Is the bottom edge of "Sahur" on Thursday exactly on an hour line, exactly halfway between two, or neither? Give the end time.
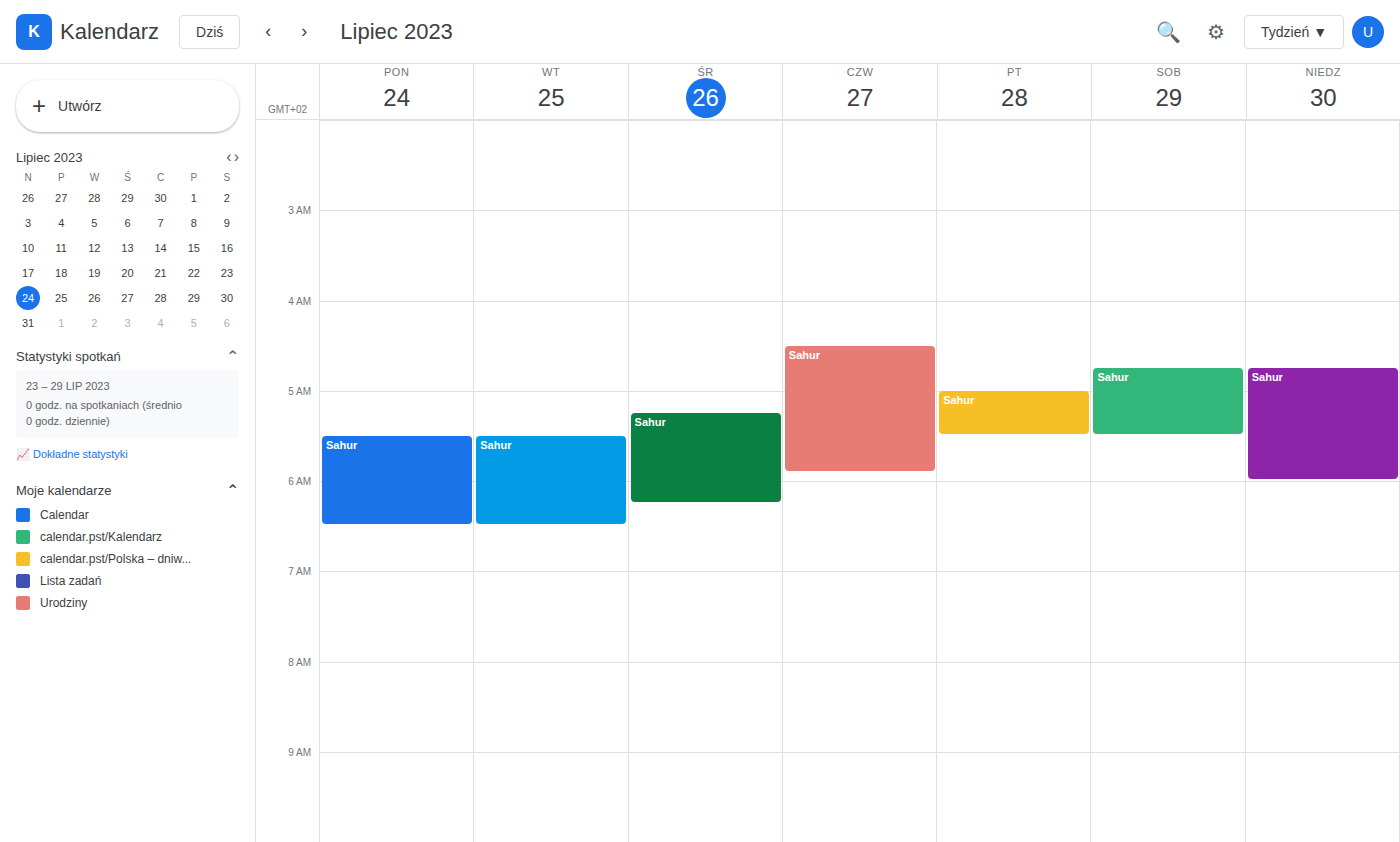
5:55 AM -- neither: 55 minutes below the 5 AM line and 5 minutes above the 6 AM line.